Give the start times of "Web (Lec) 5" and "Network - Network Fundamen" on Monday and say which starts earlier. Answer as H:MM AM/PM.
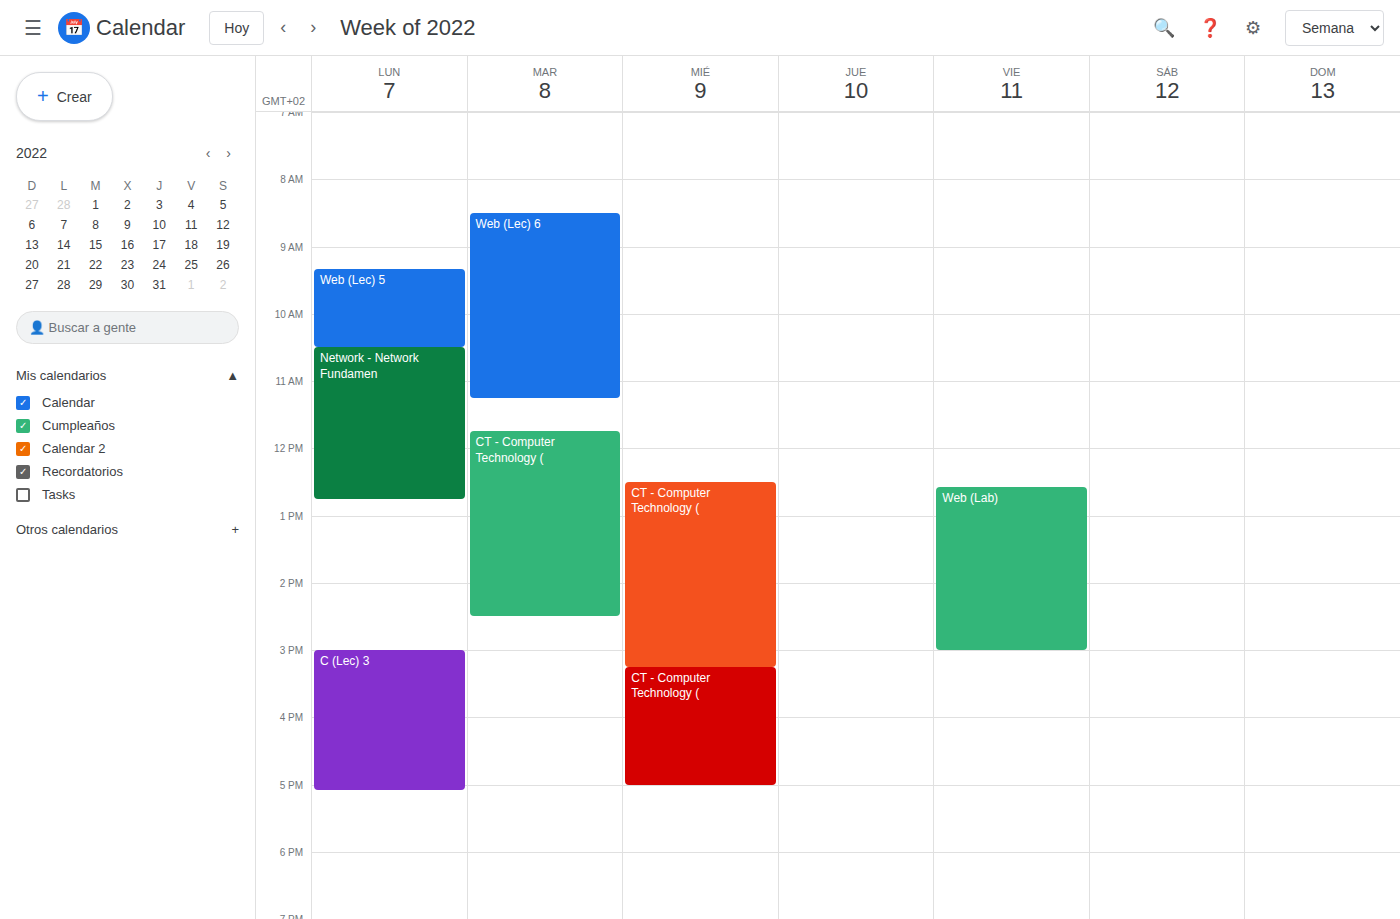
"Web (Lec) 5" 9:20 AM; "Network - Network Fundamen" 10:30 AM.